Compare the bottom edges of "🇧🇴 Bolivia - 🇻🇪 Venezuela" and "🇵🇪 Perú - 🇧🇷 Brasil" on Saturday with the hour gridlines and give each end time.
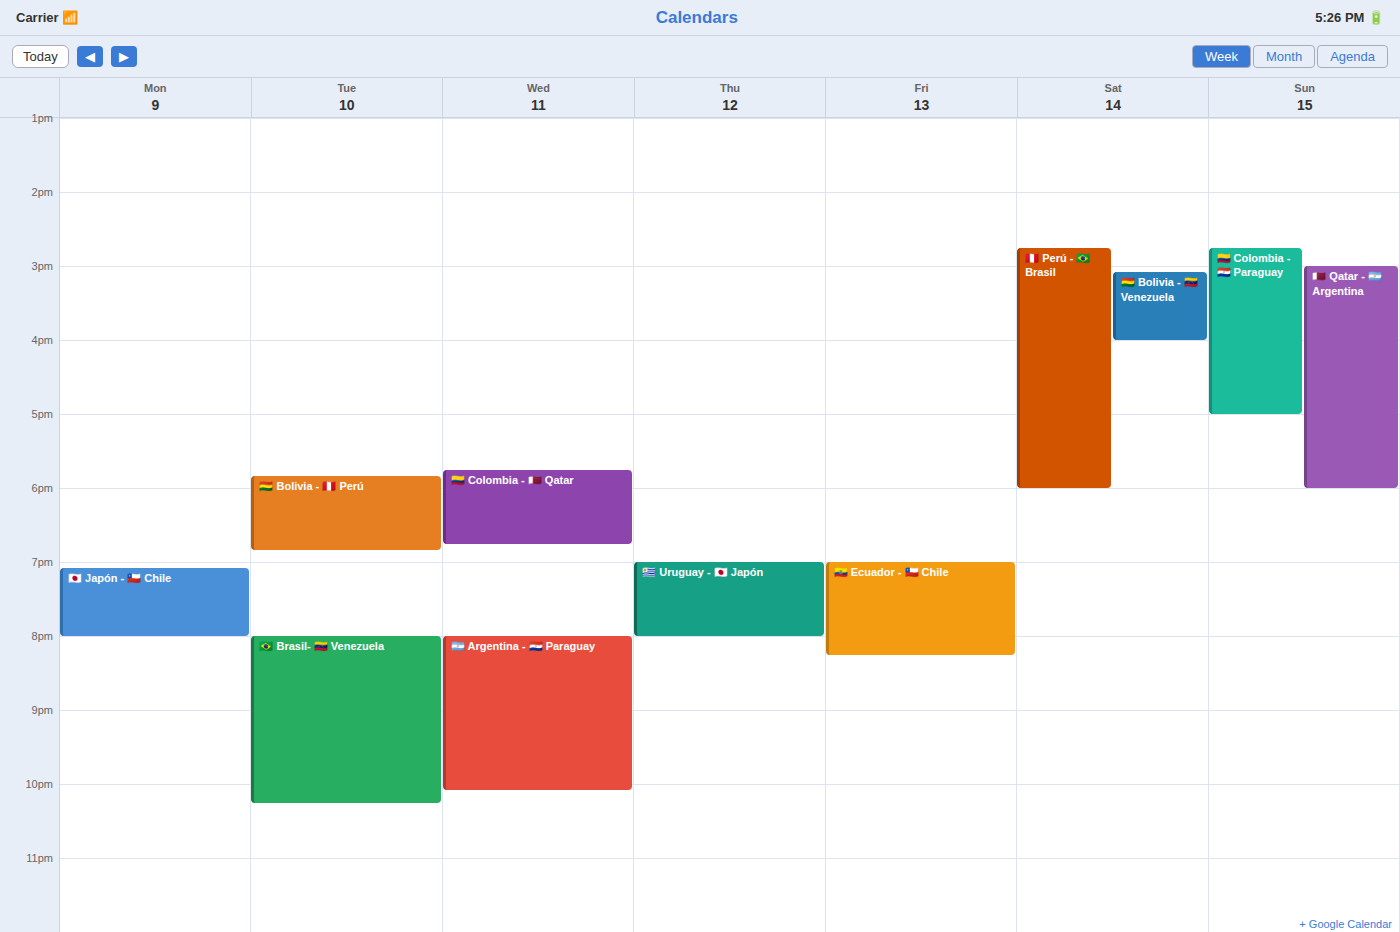
"🇧🇴 Bolivia - 🇻🇪 Venezuela": 4:00 PM, exactly on the 4 PM line. "🇵🇪 Perú - 🇧🇷 Brasil": 6:00 PM, exactly on the 6 PM line.